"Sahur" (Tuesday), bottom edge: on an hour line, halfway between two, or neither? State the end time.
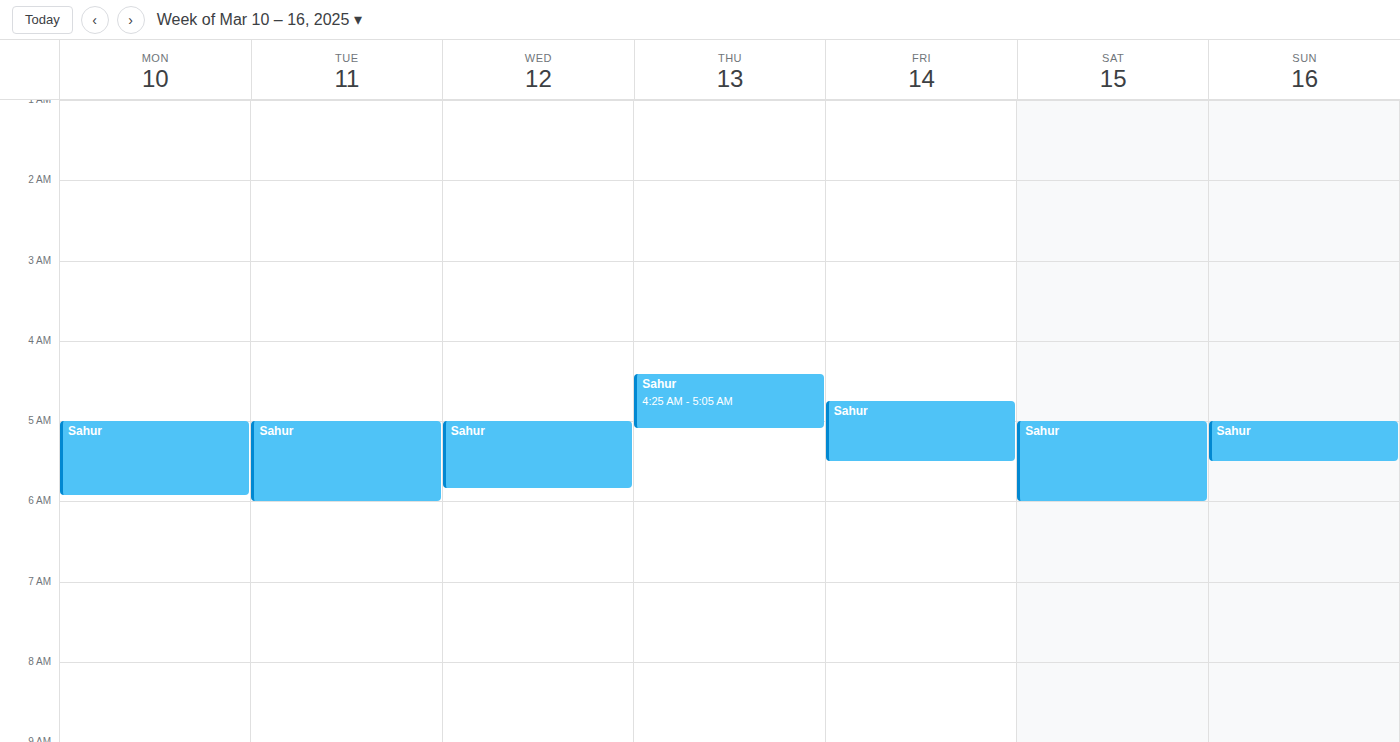
06:00 -- exactly on the 06:00 line.